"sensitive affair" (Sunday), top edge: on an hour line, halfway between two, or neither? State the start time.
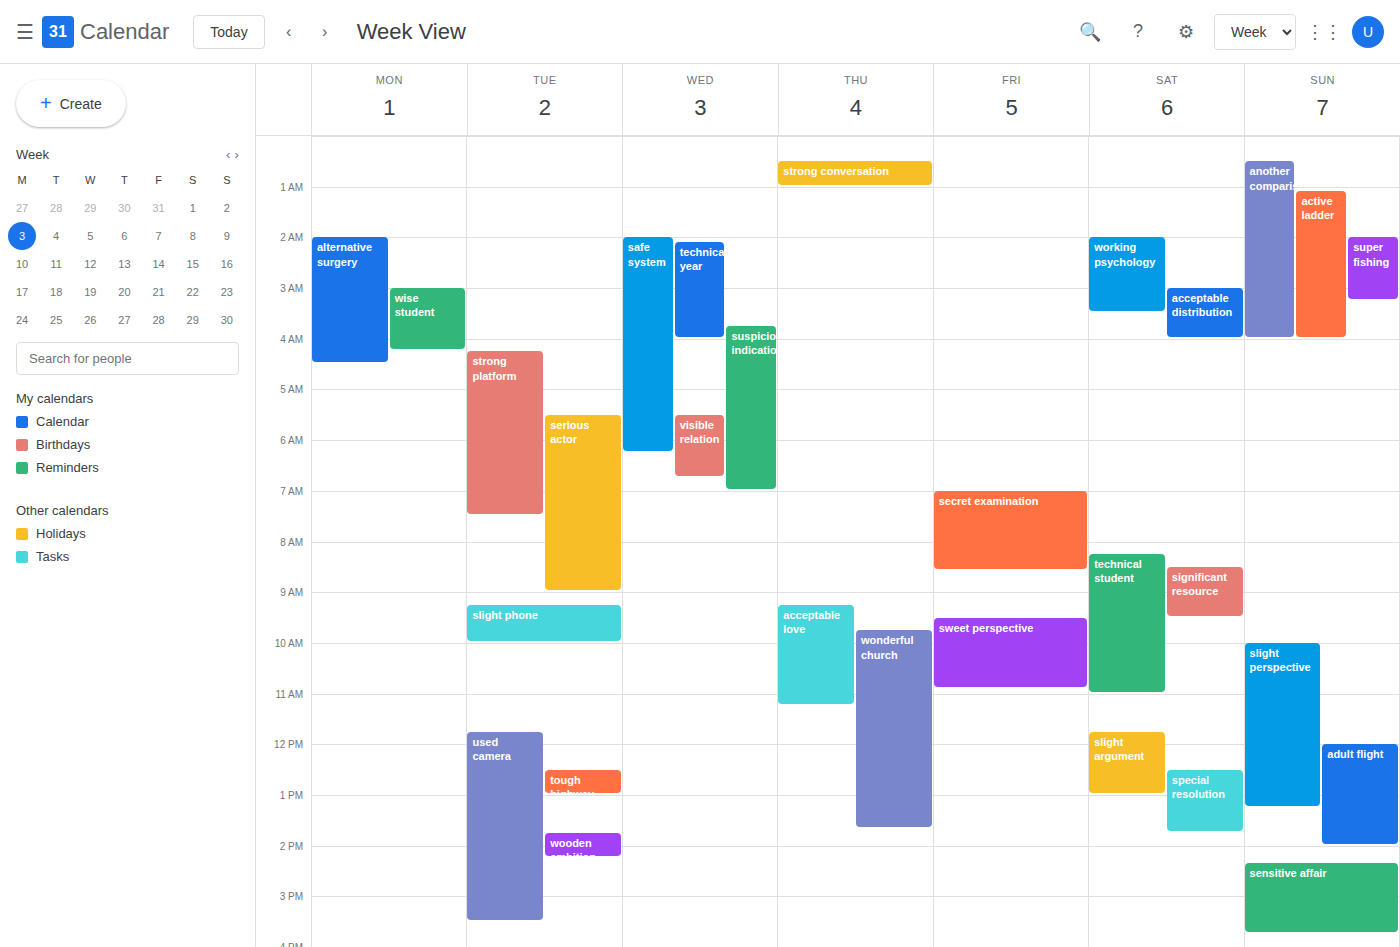
14:20 -- neither: 20 minutes below the 14:00 line and 40 minutes above the 15:00 line.